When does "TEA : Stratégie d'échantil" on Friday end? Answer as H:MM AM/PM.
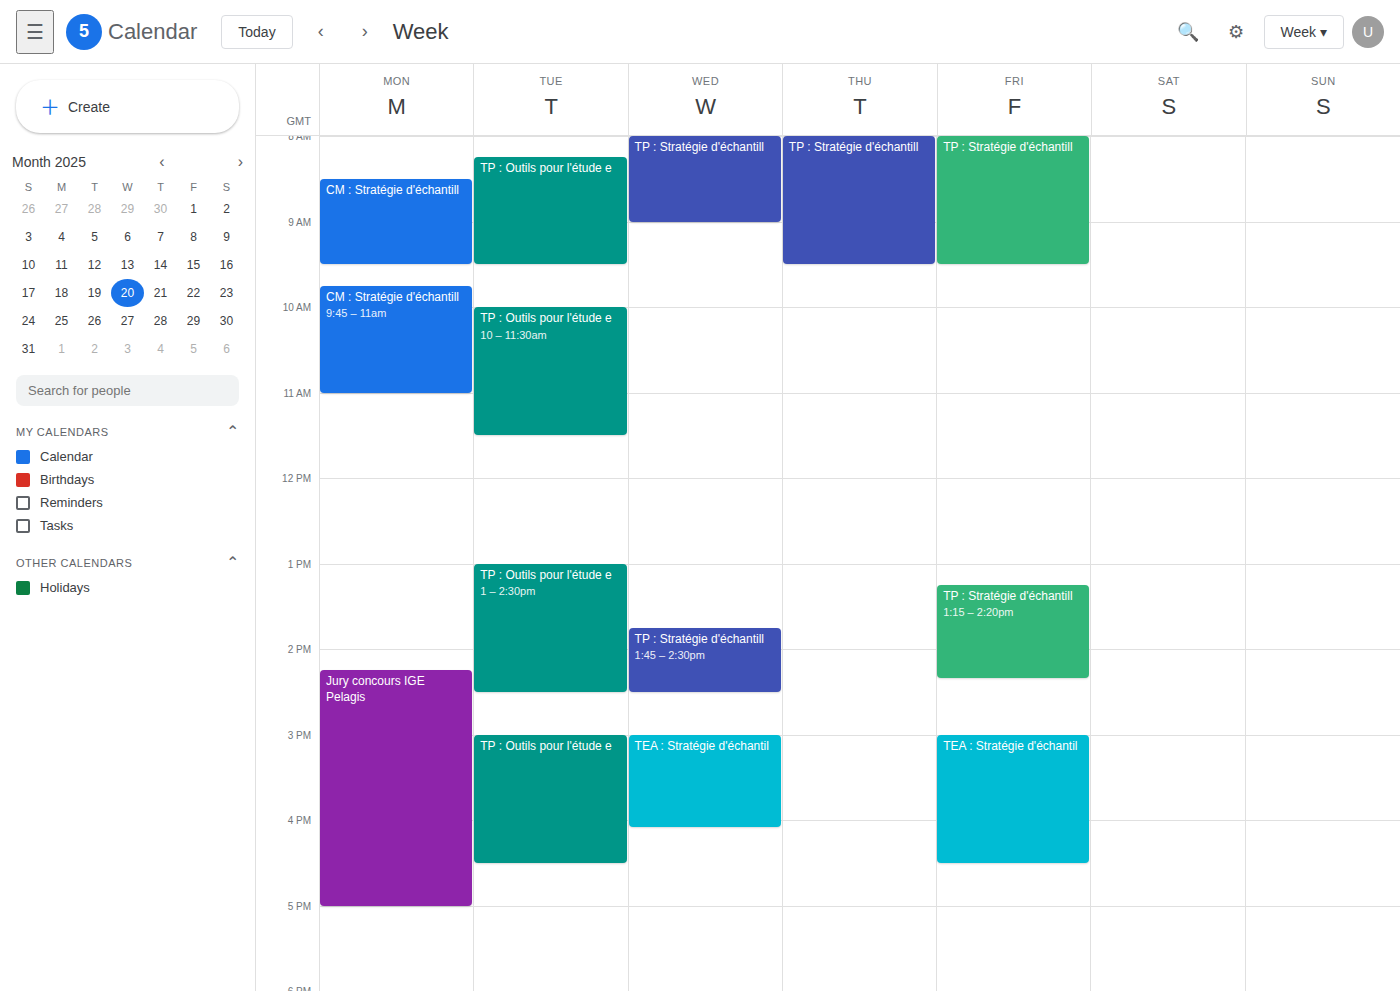
4:30 PM